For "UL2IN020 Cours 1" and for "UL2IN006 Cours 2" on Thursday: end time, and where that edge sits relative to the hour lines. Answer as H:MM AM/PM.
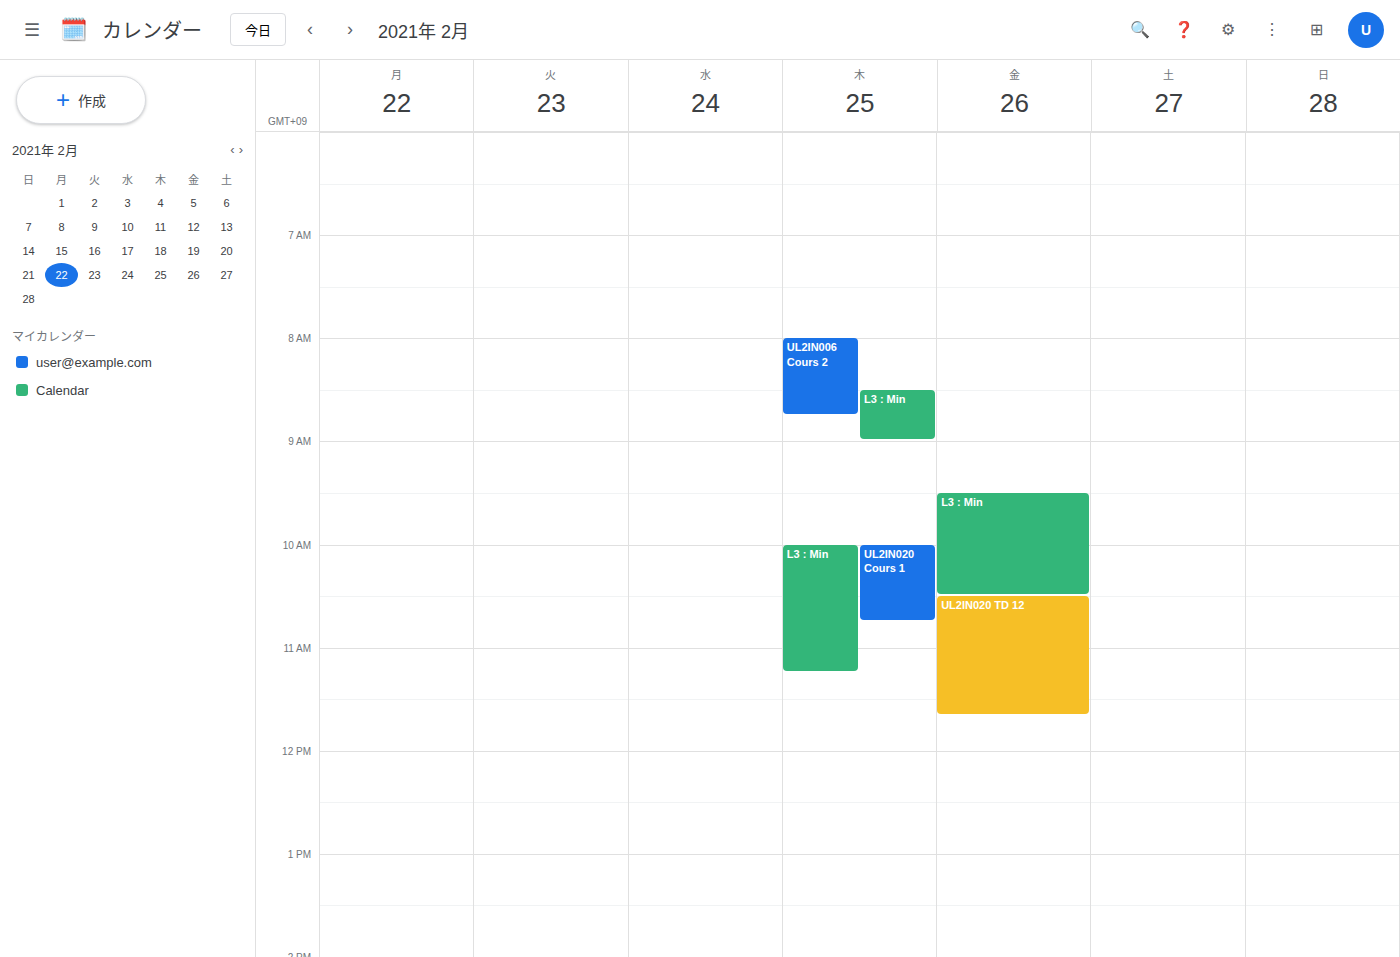
"UL2IN020 Cours 1": 10:45 AM, neither: three quarters of the way from the 10 AM line to the 11 AM line. "UL2IN006 Cours 2": 8:45 AM, neither: three quarters of the way from the 8 AM line to the 9 AM line.